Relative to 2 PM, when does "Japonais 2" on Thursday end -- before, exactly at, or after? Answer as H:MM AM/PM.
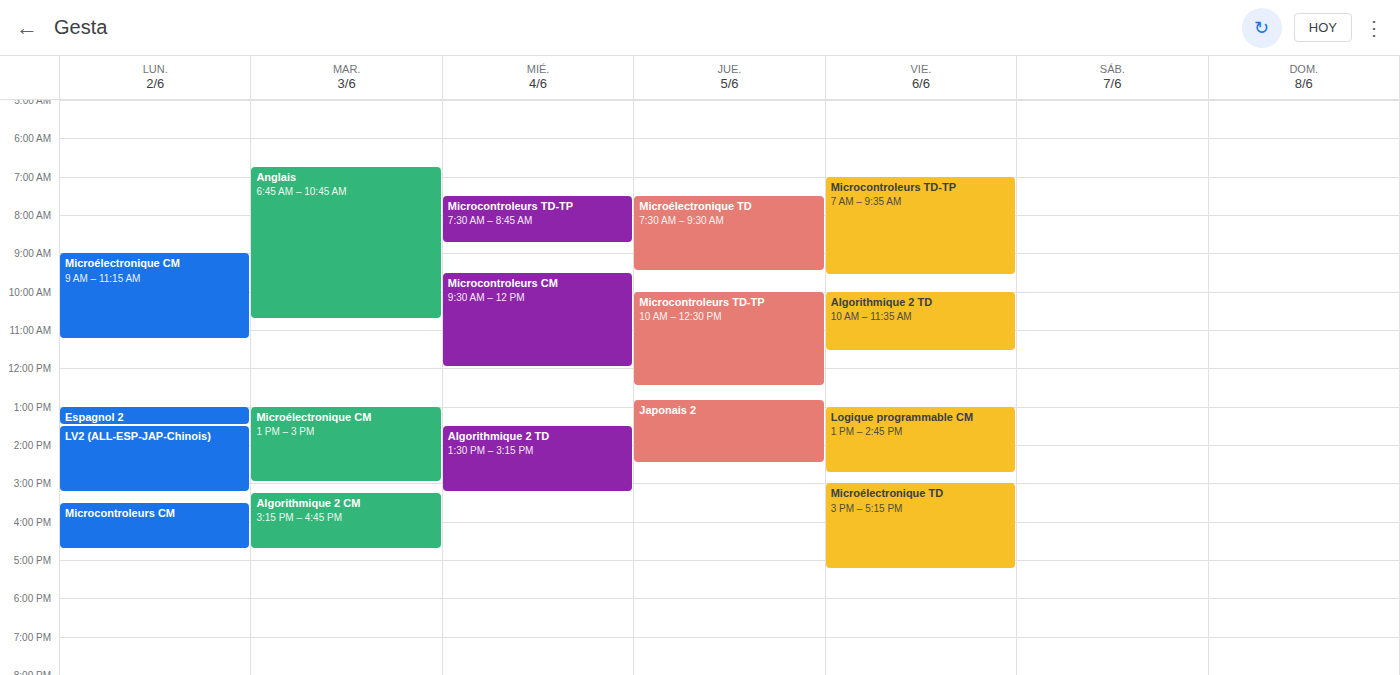
2:30 PM -- after 2 PM, 30 minutes below the 2 PM line.